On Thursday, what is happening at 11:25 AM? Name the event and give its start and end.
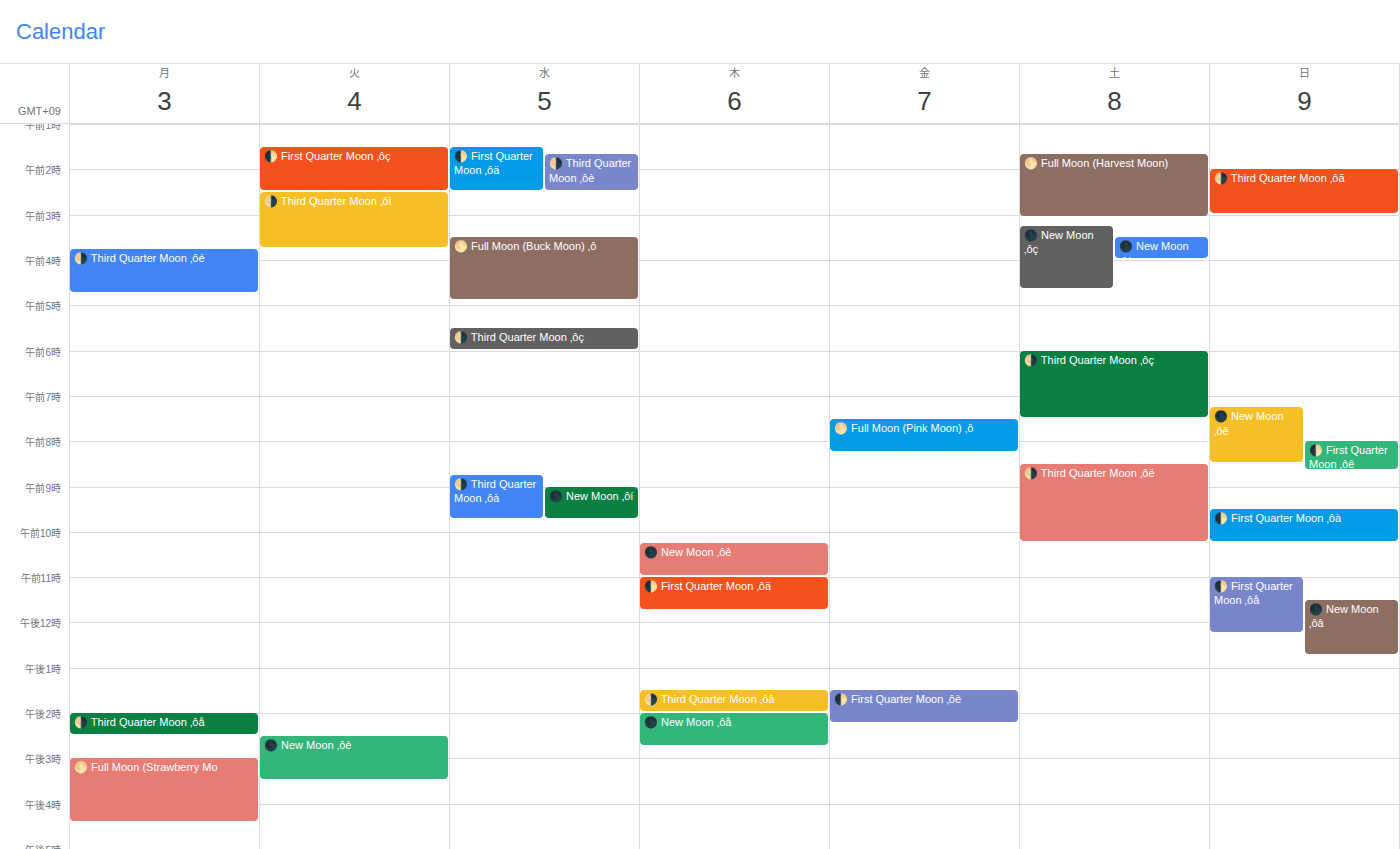
"🌓 First Quarter Moon ‚ôä", 11:00 AM to 11:45 AM